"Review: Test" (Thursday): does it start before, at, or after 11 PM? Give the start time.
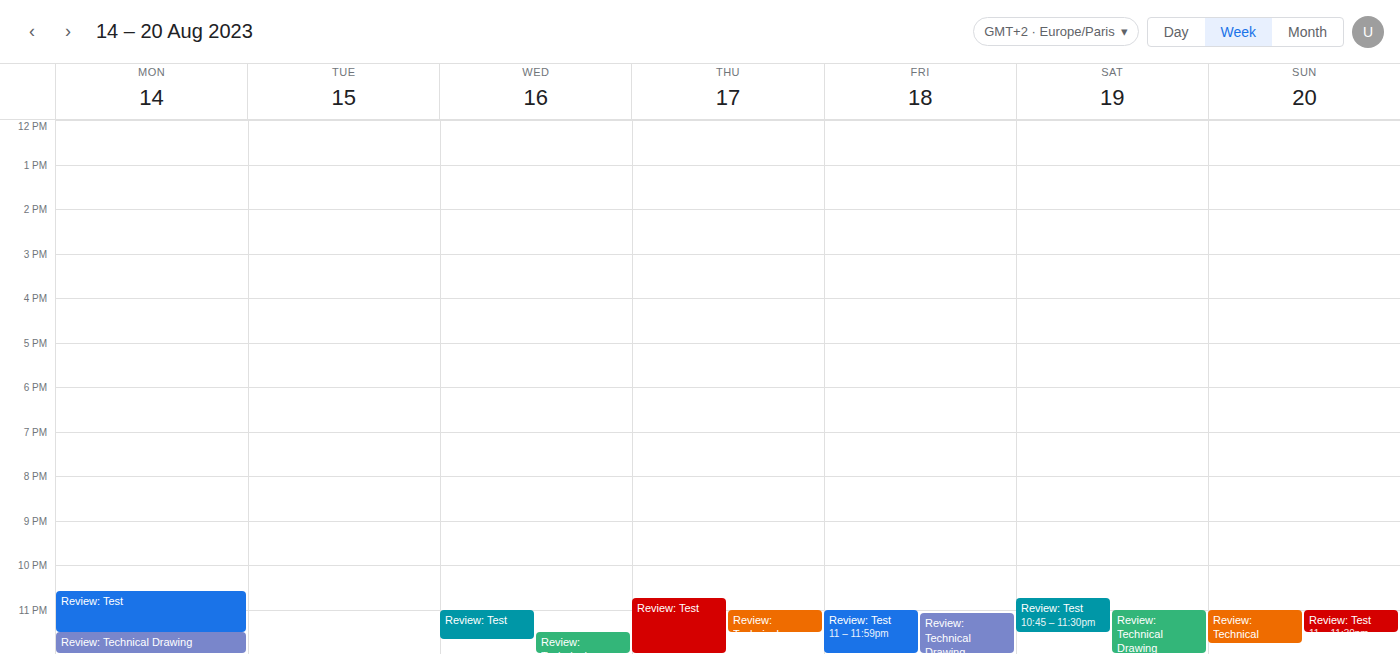
10:45 PM -- before 11 PM, 15 minutes above the 11 PM line.